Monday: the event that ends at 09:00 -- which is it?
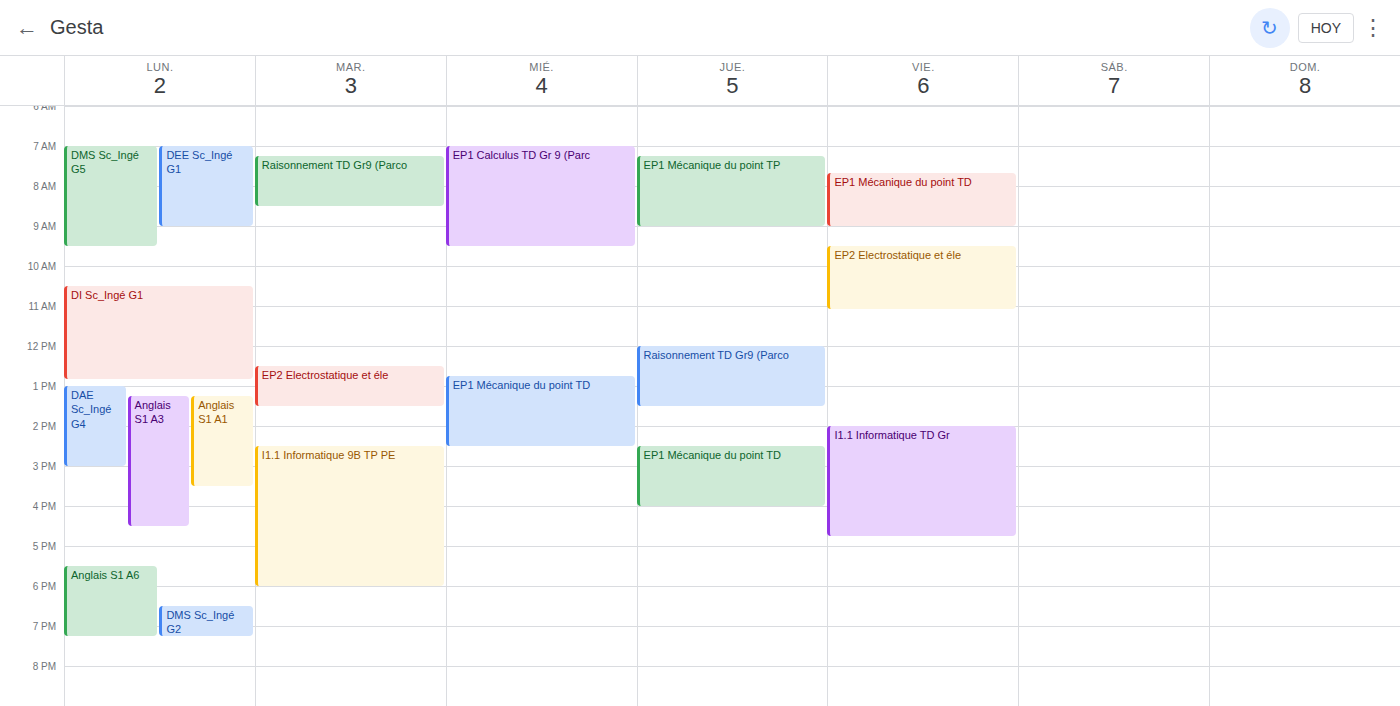
"DEE Sc_Ingé G1"